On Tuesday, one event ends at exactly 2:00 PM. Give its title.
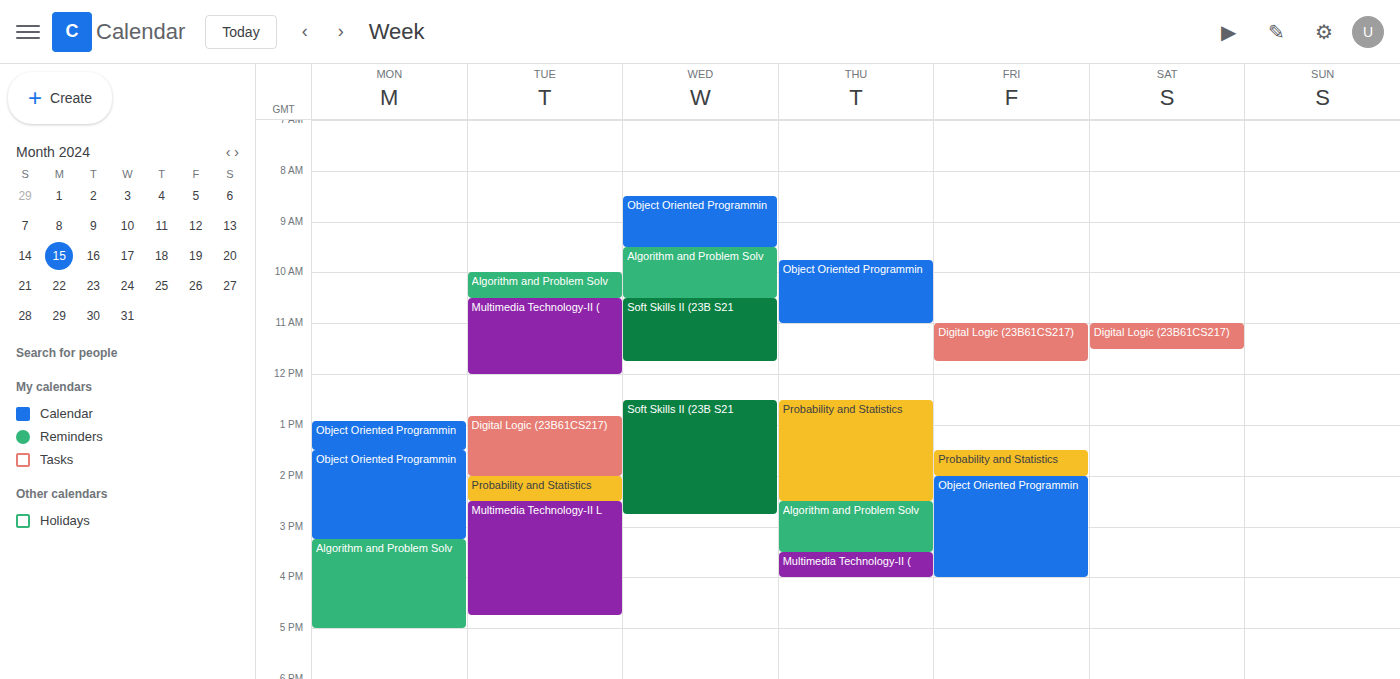
"Digital Logic (23B61CS217)"